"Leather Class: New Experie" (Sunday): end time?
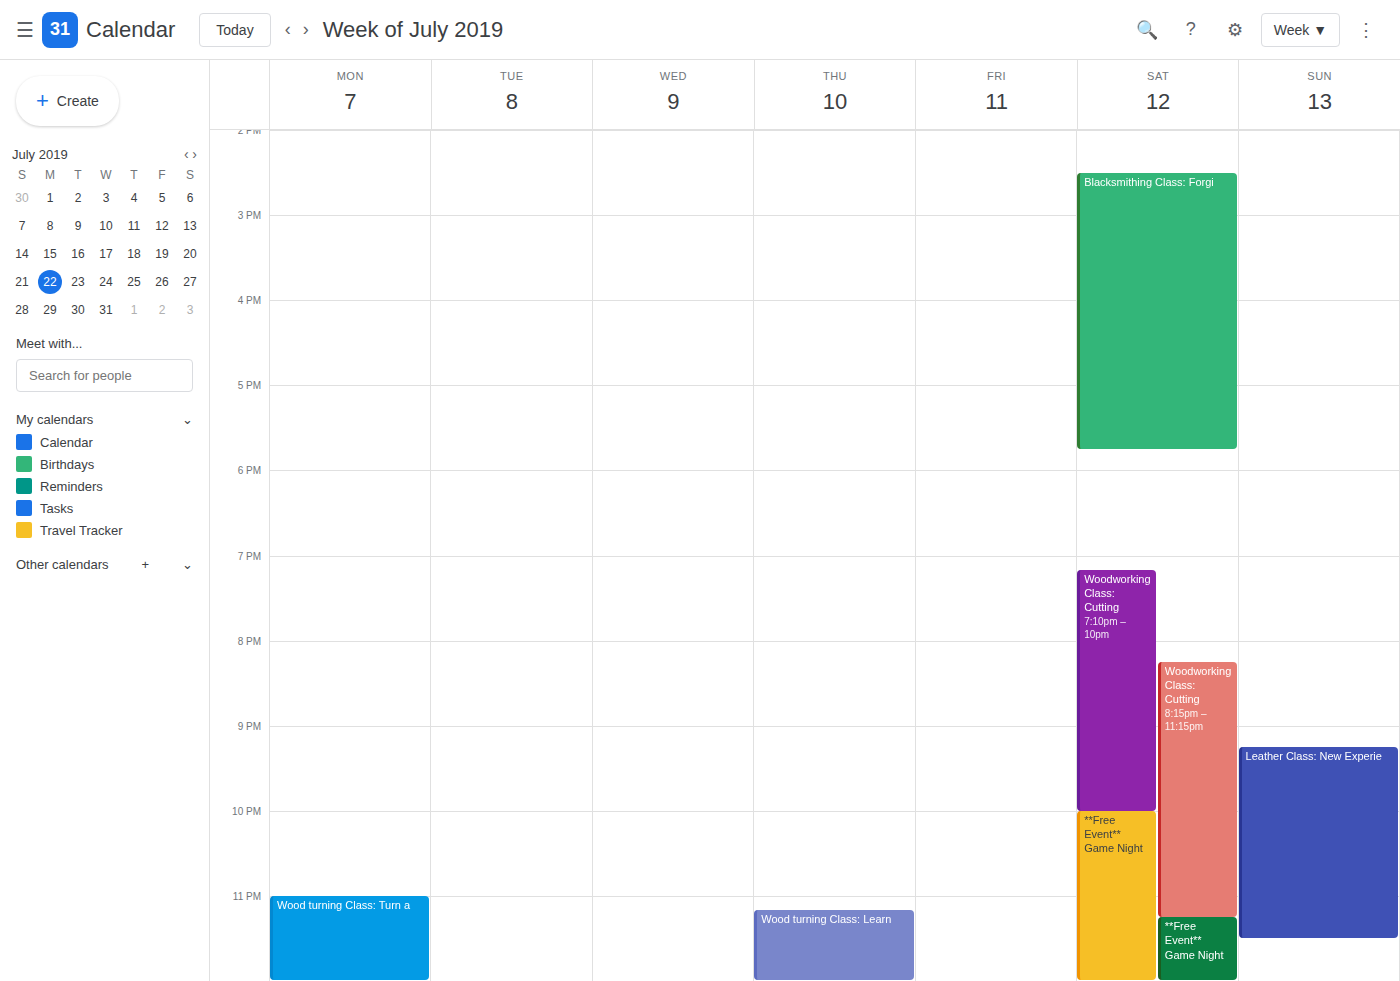
11:30 PM